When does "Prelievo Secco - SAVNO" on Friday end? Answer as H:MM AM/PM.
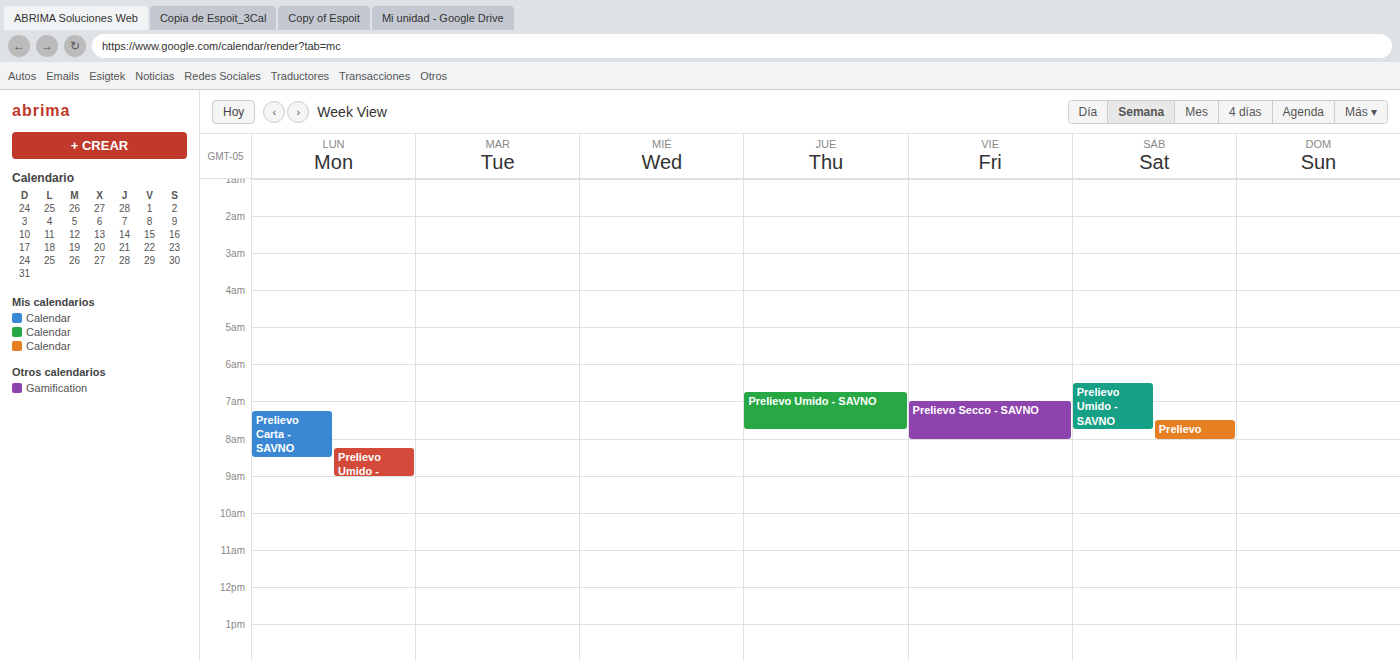
8:00 AM